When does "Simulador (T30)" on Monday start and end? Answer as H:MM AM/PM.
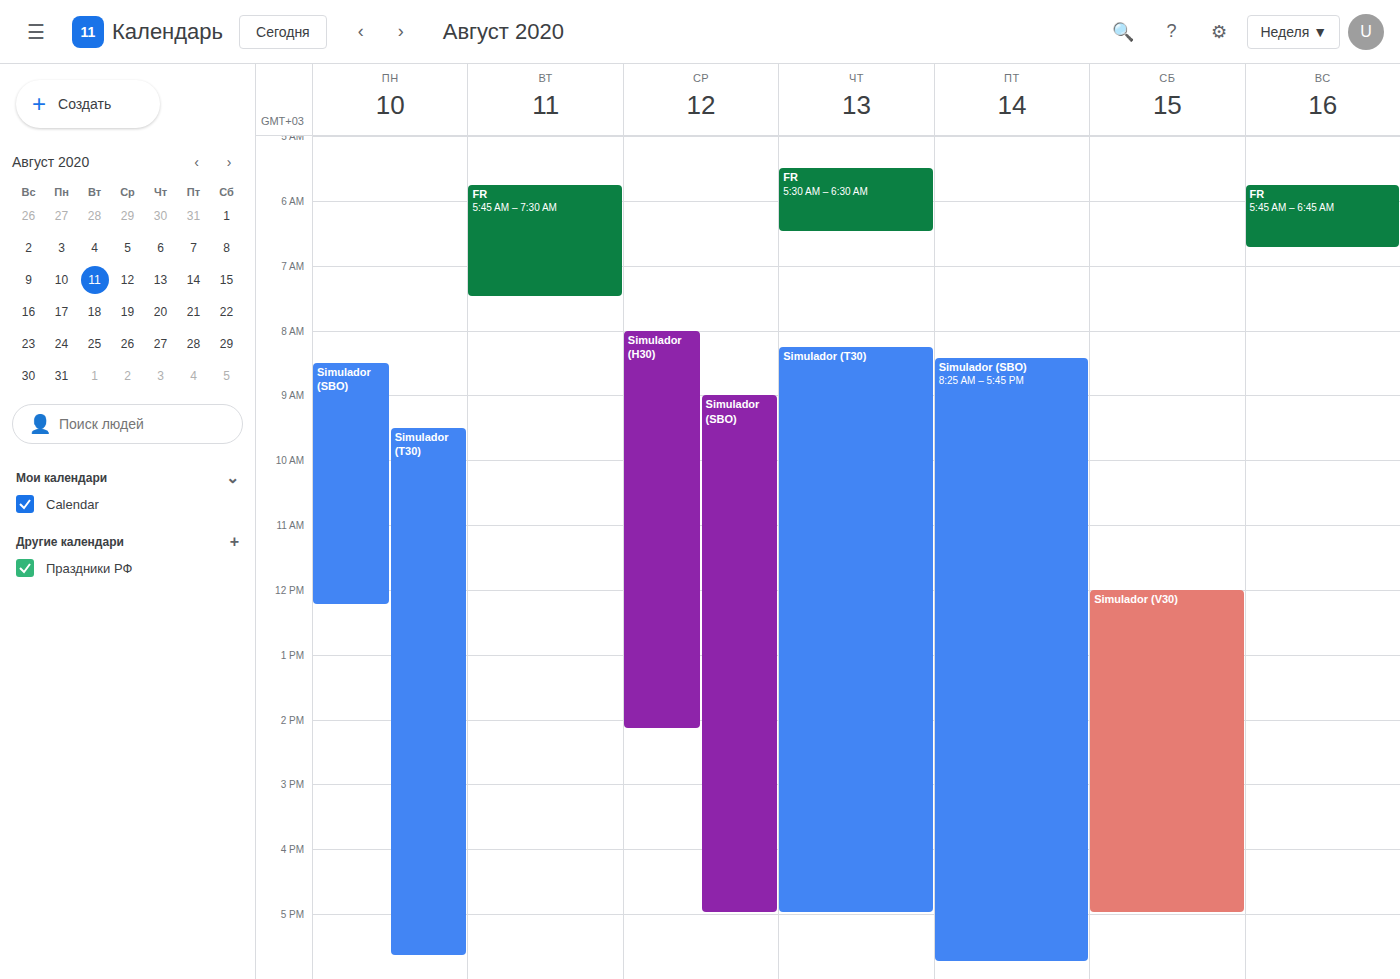
9:30 AM to 5:40 PM